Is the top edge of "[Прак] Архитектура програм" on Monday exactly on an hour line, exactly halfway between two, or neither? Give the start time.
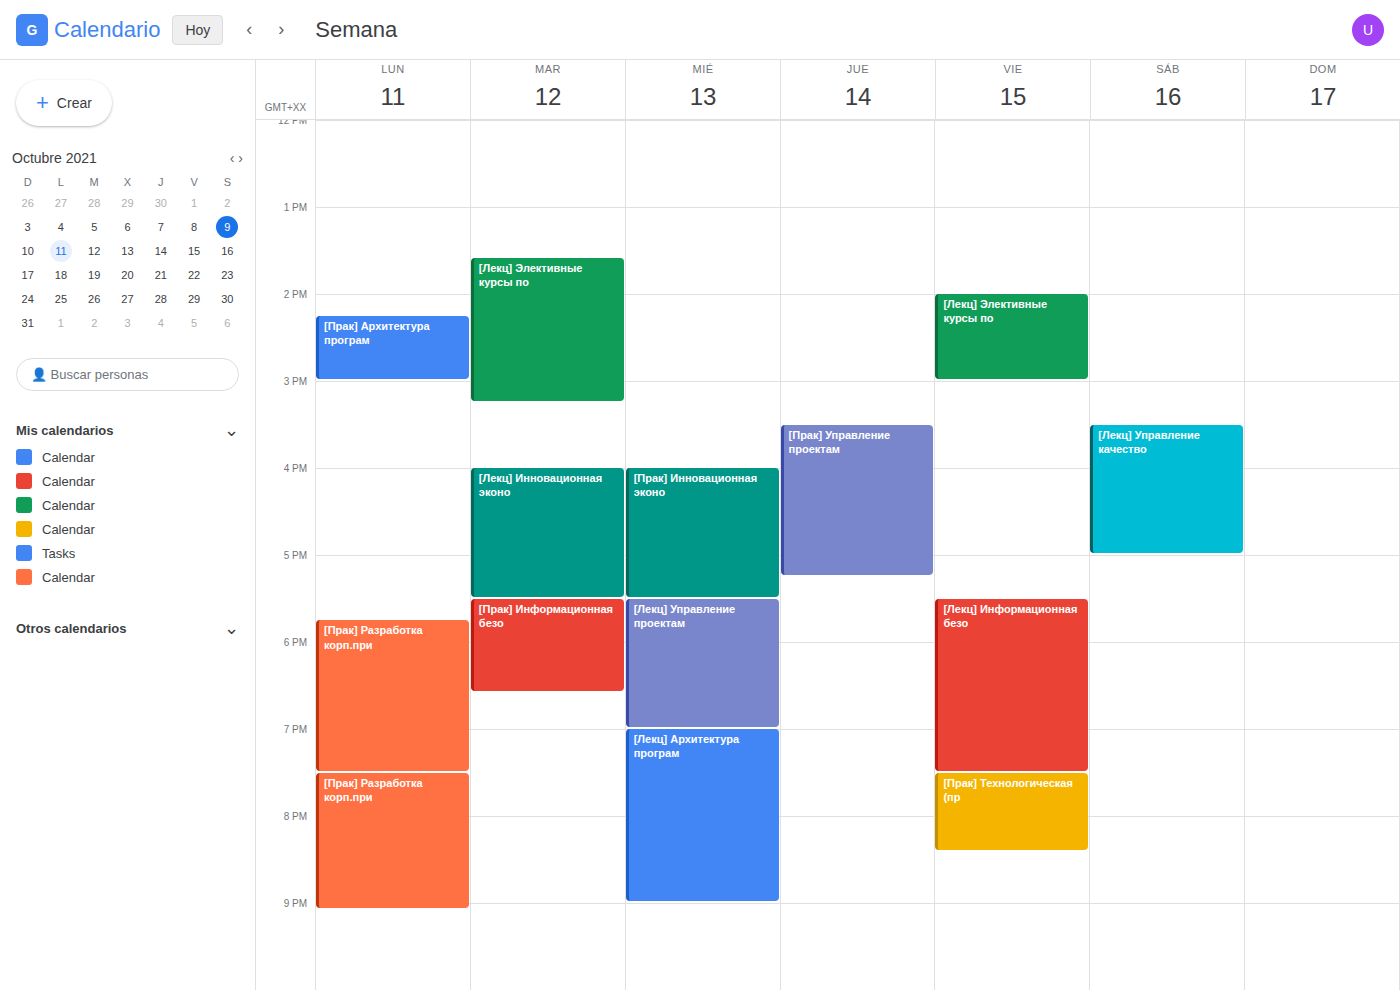
2:15 PM -- neither: a quarter of the way from the 2 PM line to the 3 PM line.